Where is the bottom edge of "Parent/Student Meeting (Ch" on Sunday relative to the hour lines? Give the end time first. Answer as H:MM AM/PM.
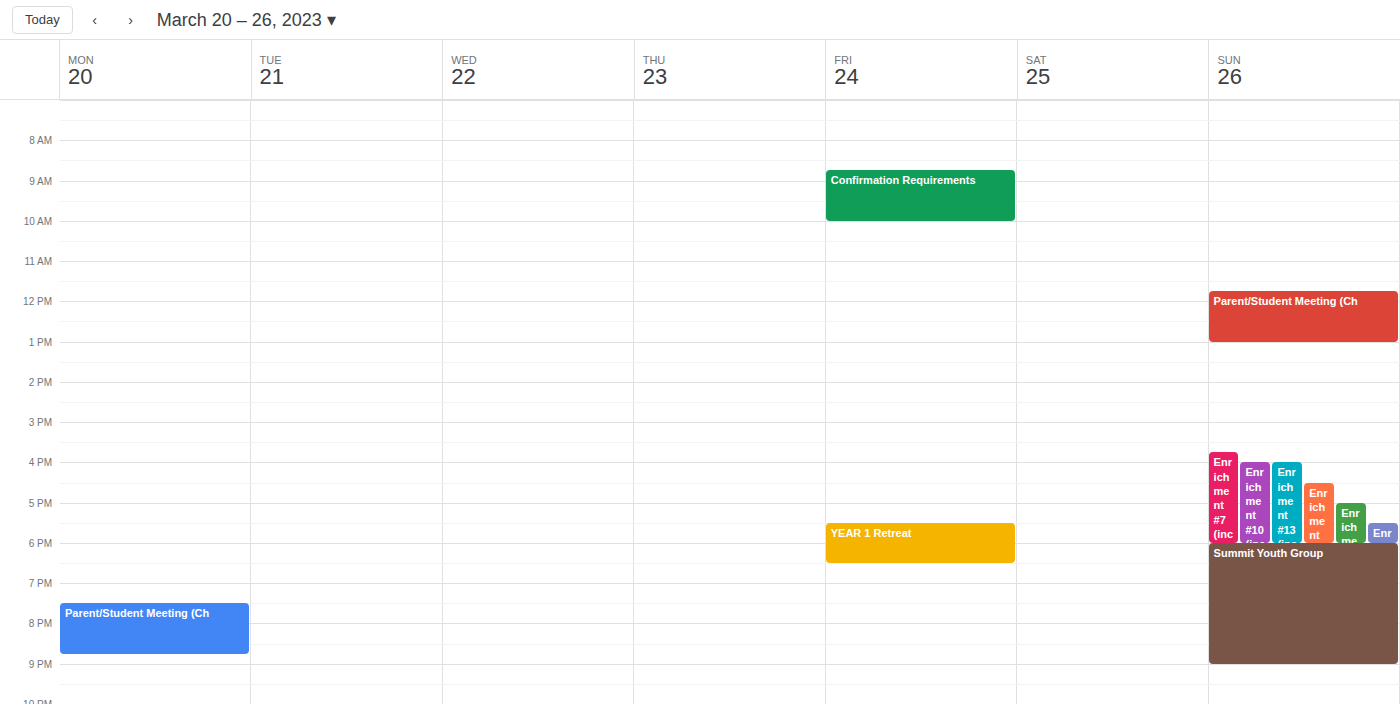
1:00 PM -- exactly on the 1 PM line.